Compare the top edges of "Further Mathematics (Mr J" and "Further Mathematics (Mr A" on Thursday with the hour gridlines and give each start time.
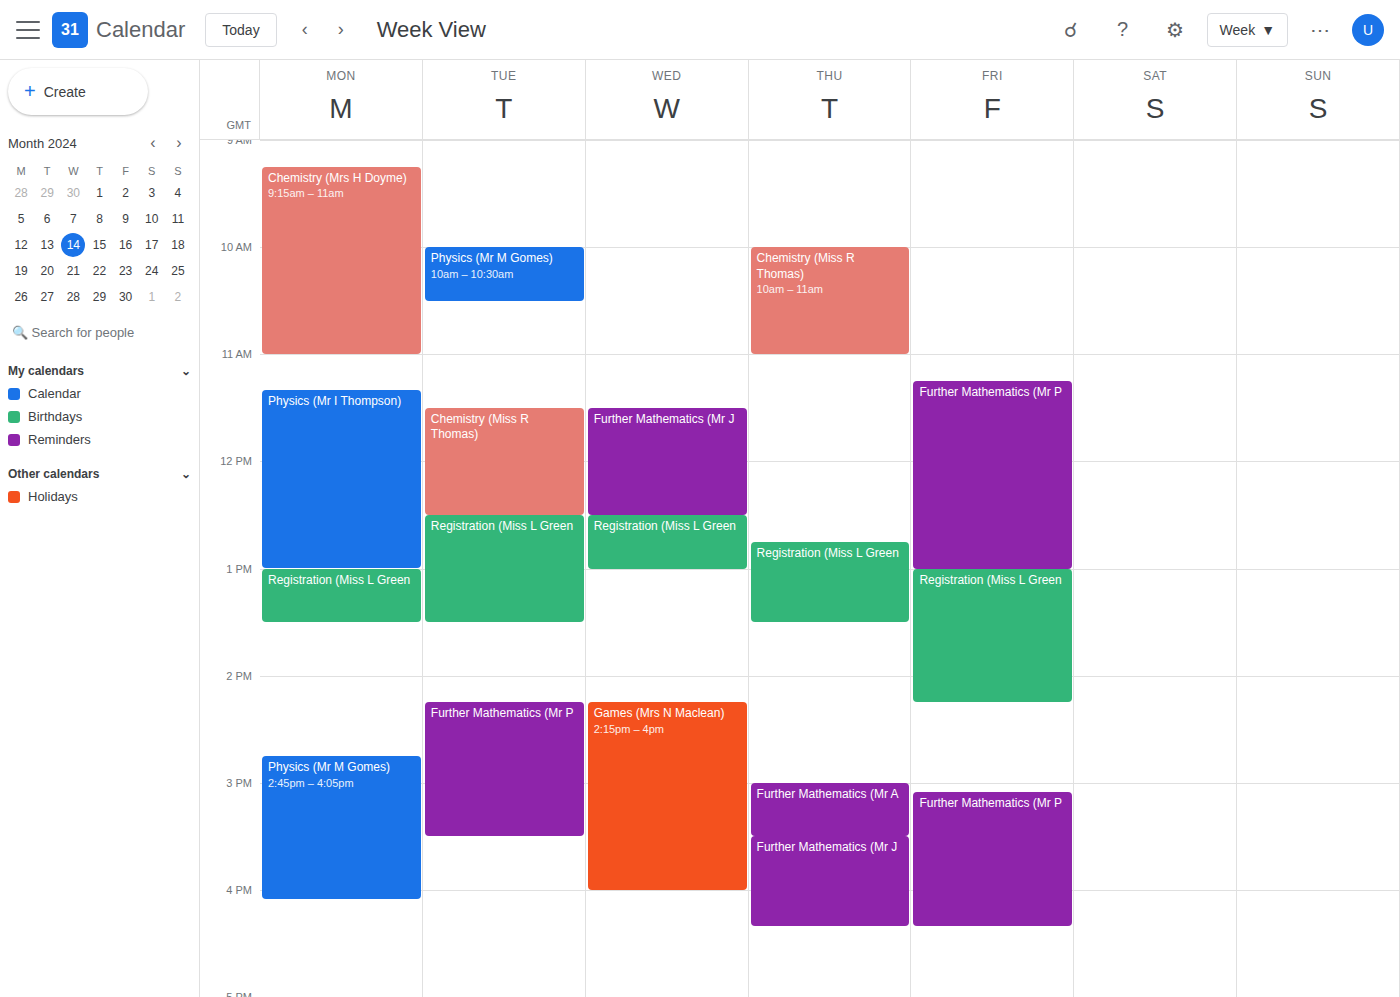
"Further Mathematics (Mr J": 3:30 PM, halfway between the 3 PM and 4 PM lines. "Further Mathematics (Mr A": 3:00 PM, exactly on the 3 PM line.